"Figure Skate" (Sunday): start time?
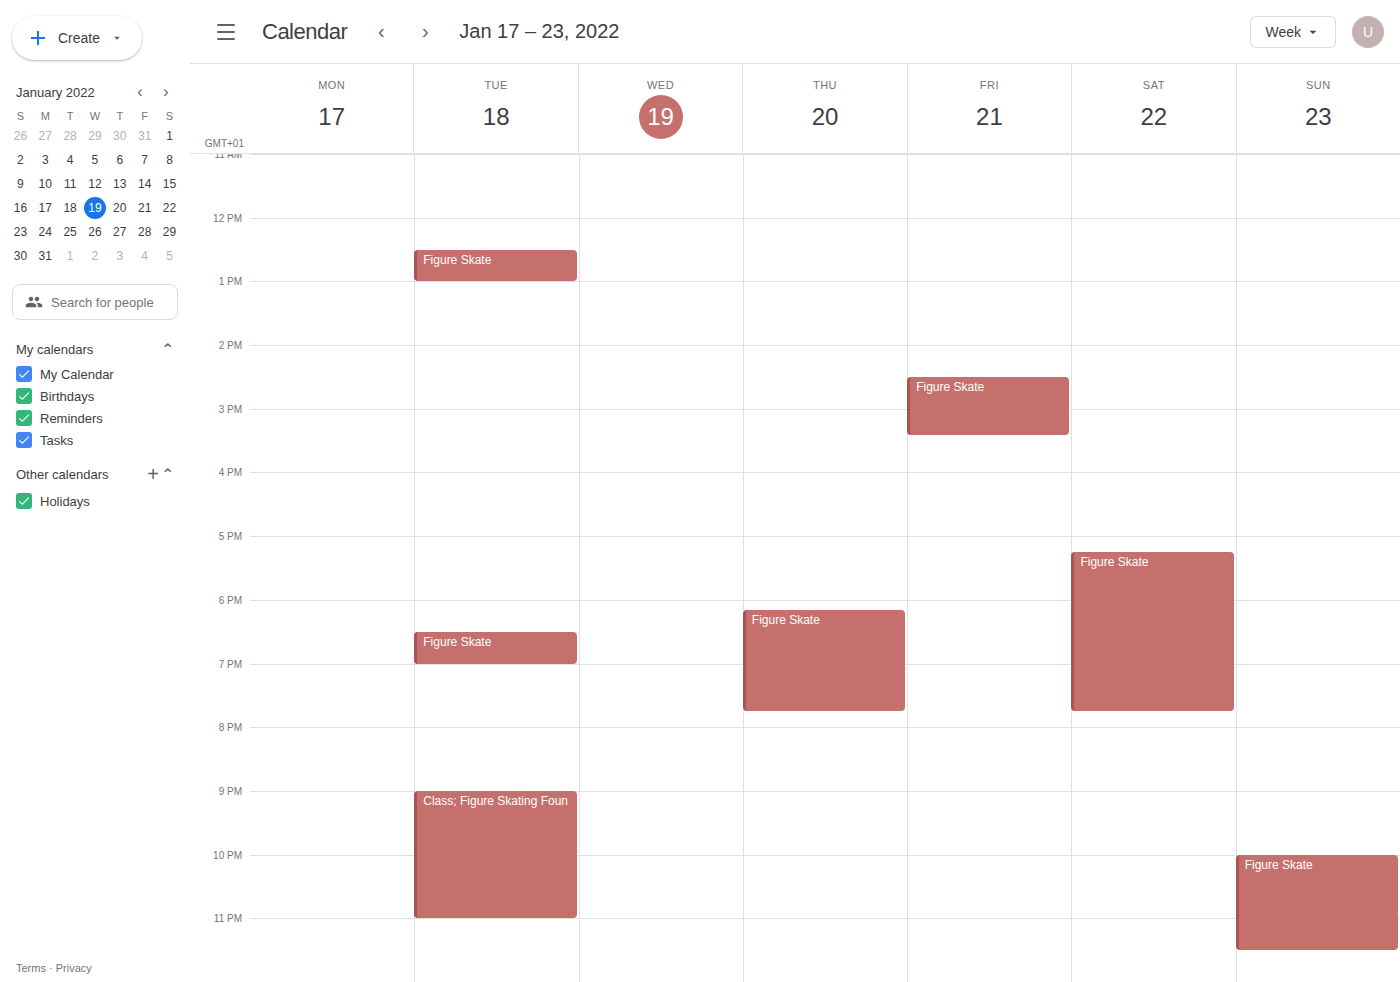
10:00 PM